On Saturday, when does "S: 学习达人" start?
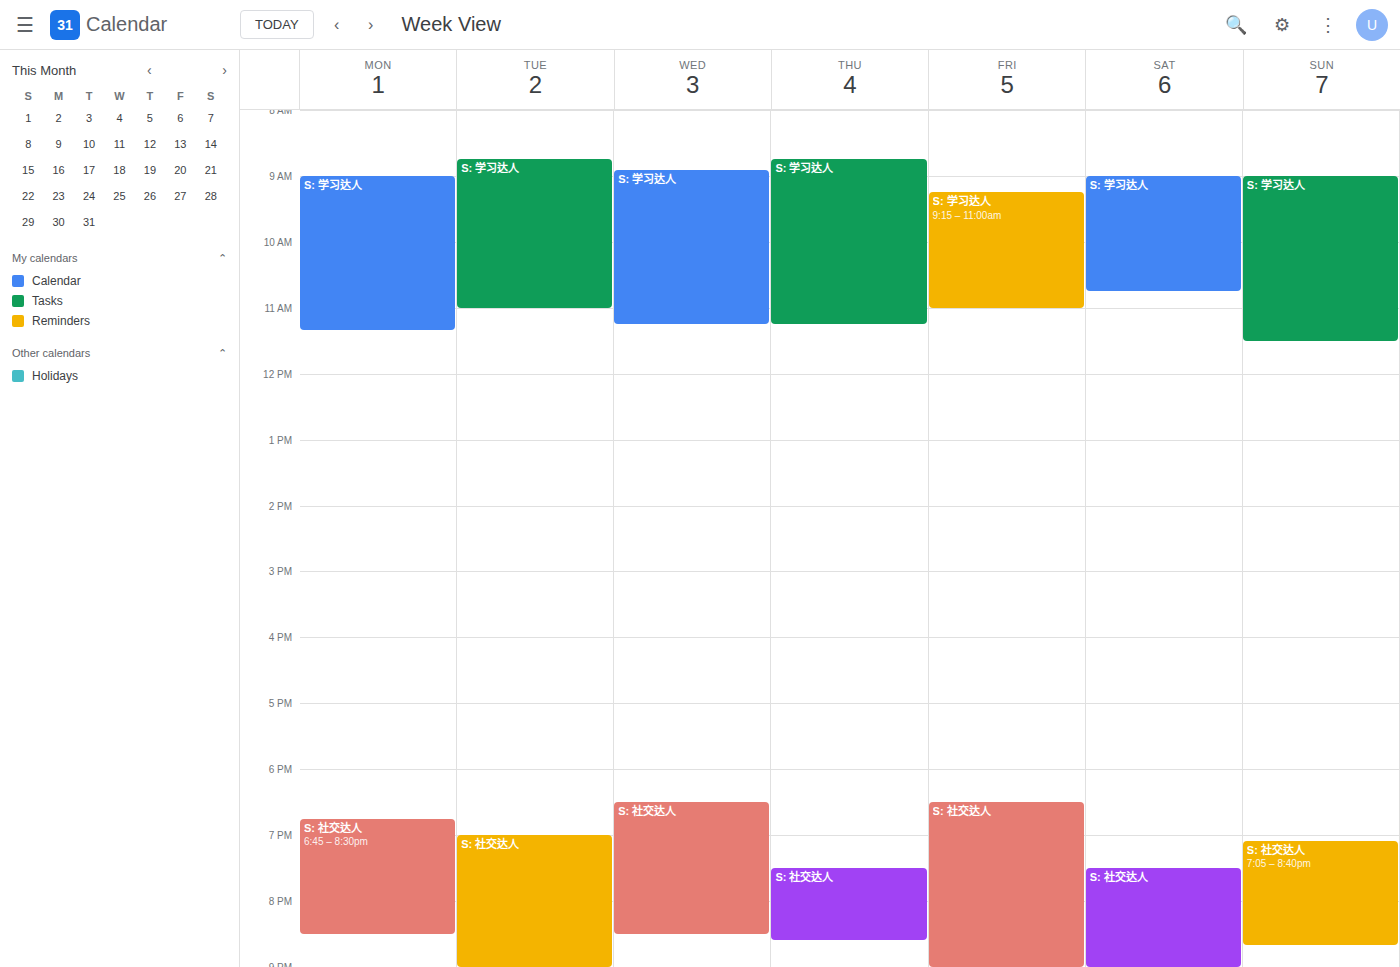
9:00 AM